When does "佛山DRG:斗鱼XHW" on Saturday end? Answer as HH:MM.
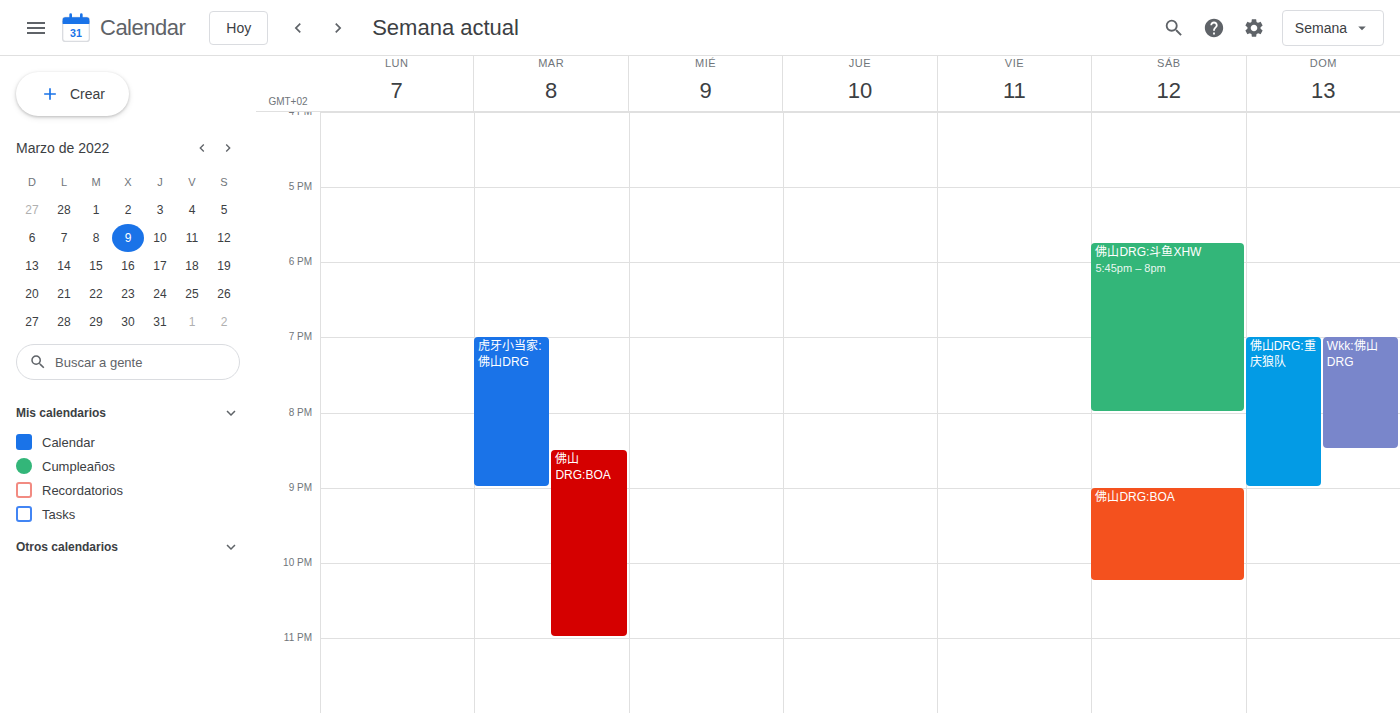
20:00